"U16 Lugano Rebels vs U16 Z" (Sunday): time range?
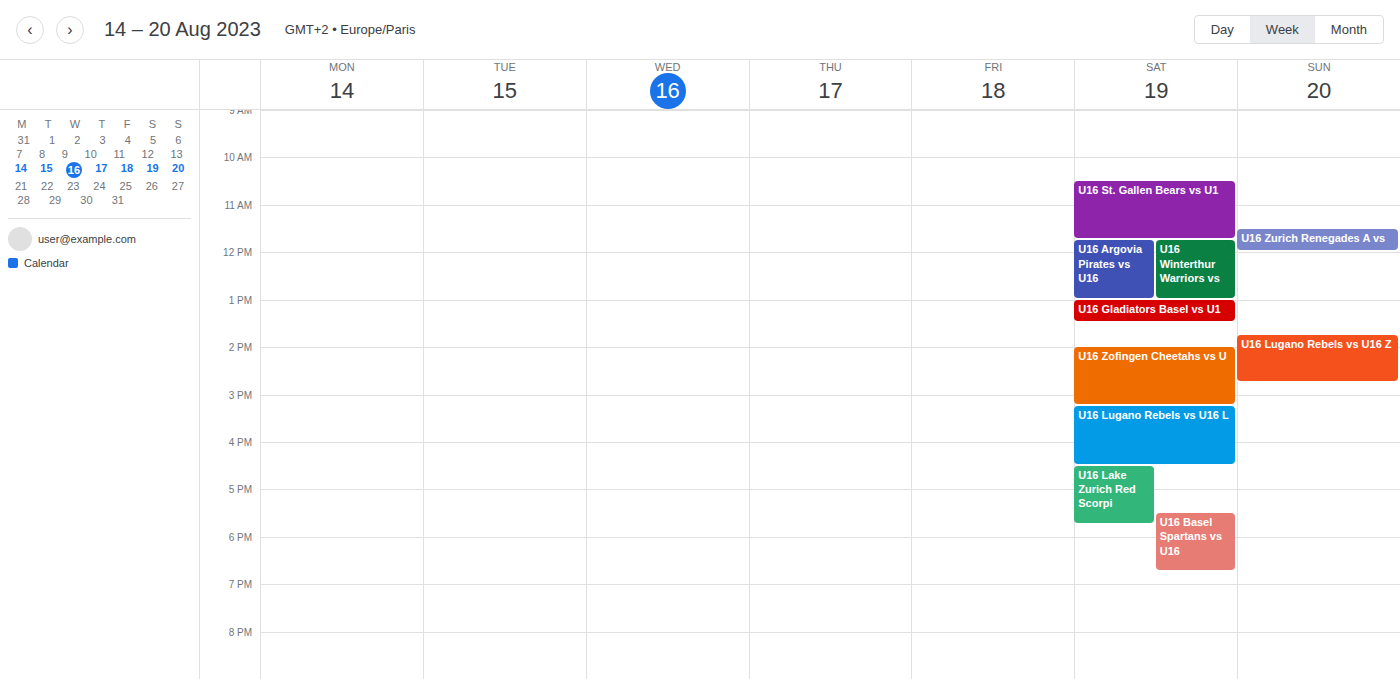
1:45 PM to 2:45 PM